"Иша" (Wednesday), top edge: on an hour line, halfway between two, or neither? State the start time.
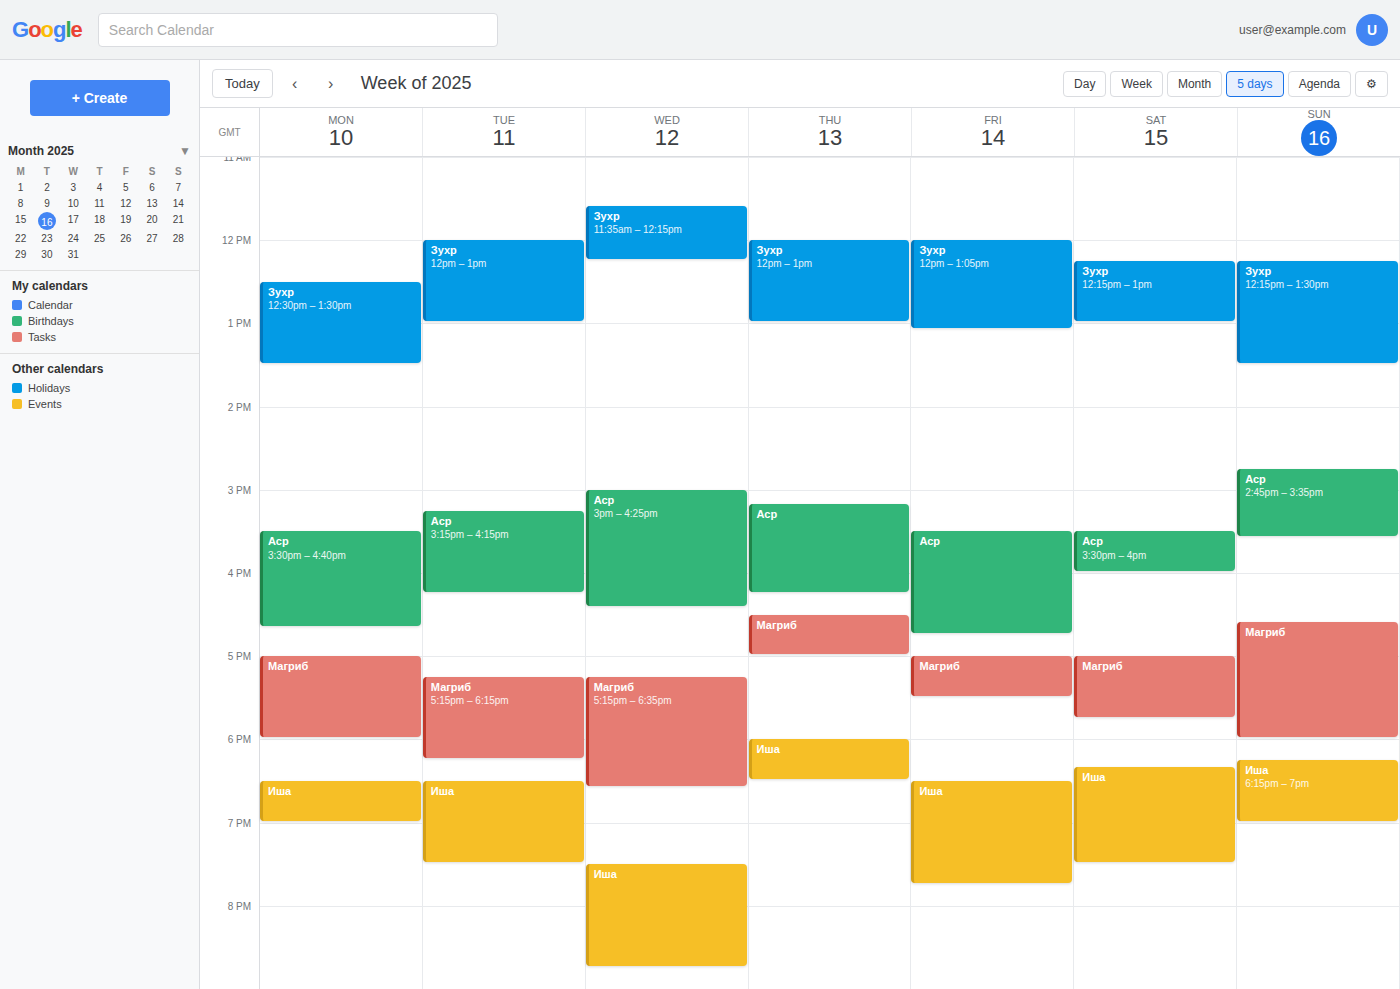
7:30 PM -- halfway between the 7 PM and 8 PM lines.